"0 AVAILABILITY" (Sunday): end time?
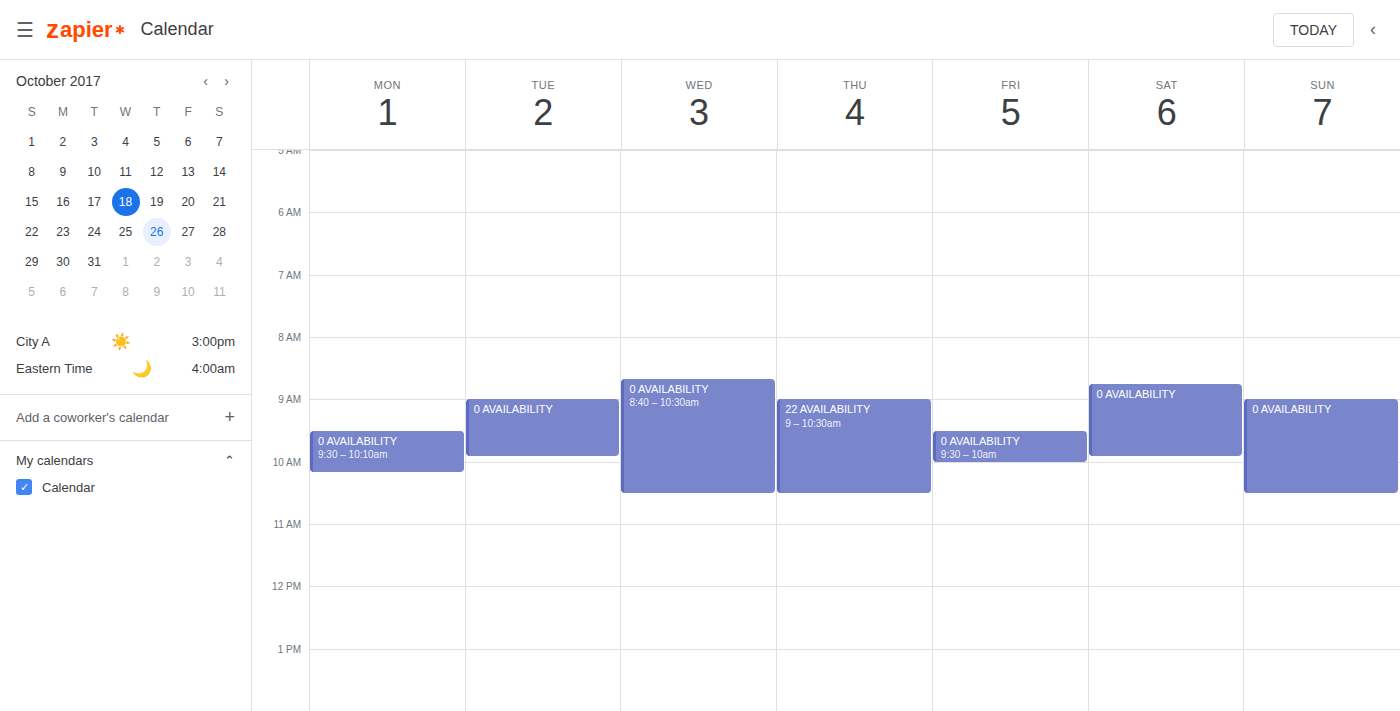
10:30 AM